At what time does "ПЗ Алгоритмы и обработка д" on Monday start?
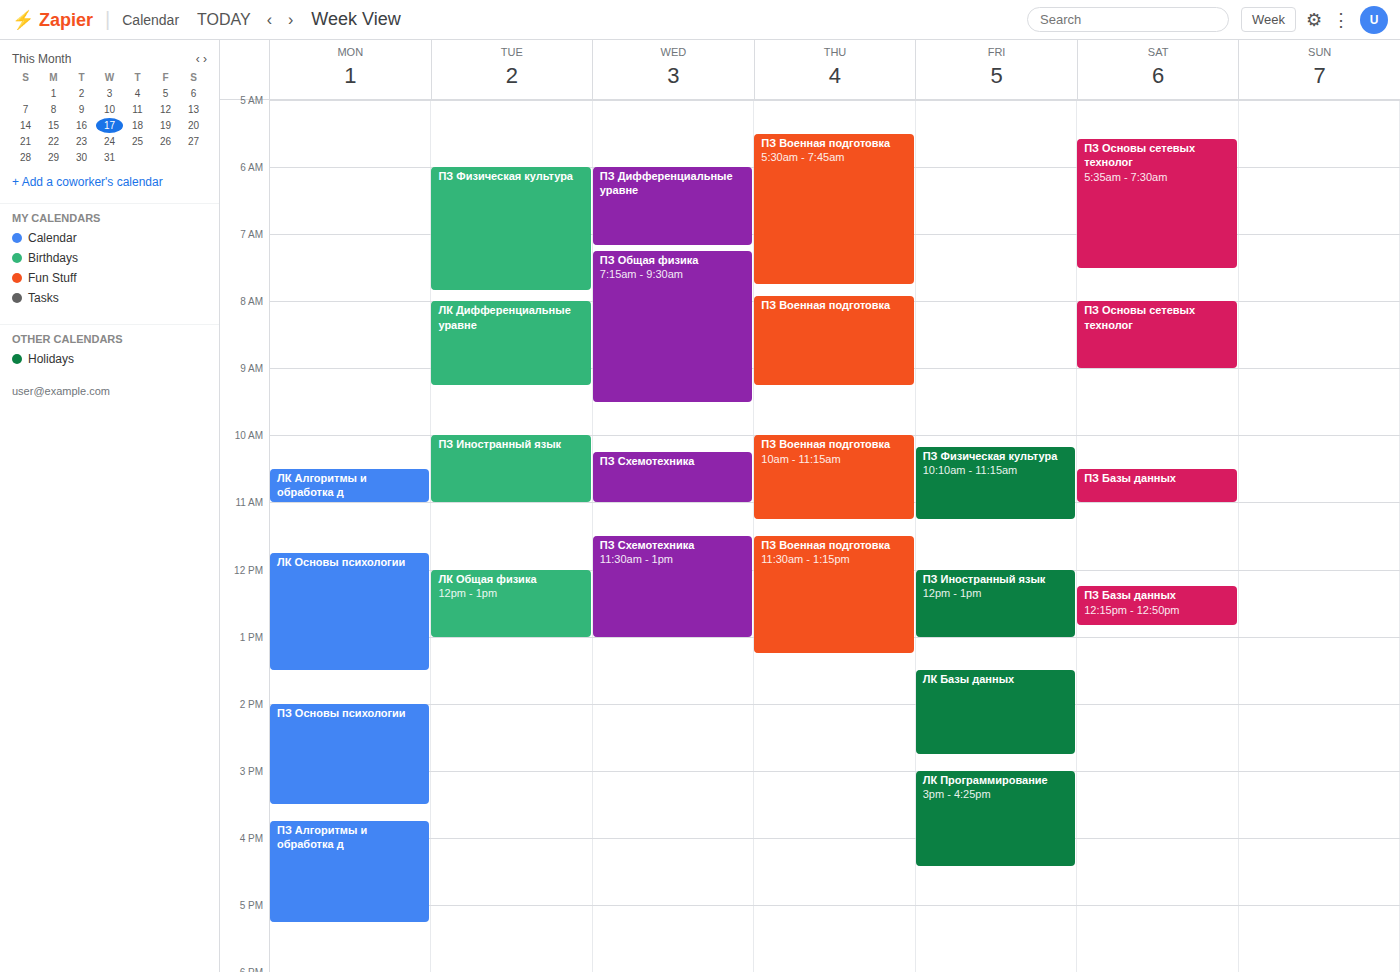
15:45